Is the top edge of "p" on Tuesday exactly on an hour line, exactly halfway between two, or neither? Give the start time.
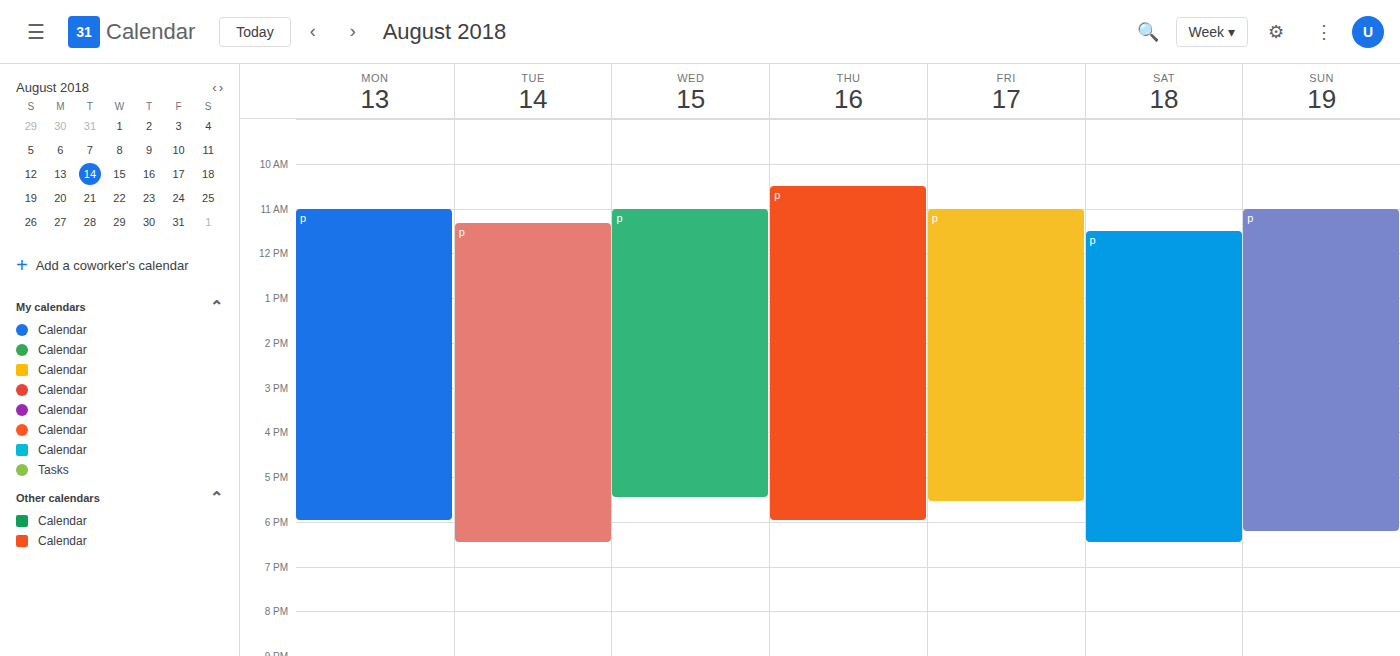
11:20 AM -- neither: 20 minutes below the 11 AM line and 40 minutes above the 12 PM line.